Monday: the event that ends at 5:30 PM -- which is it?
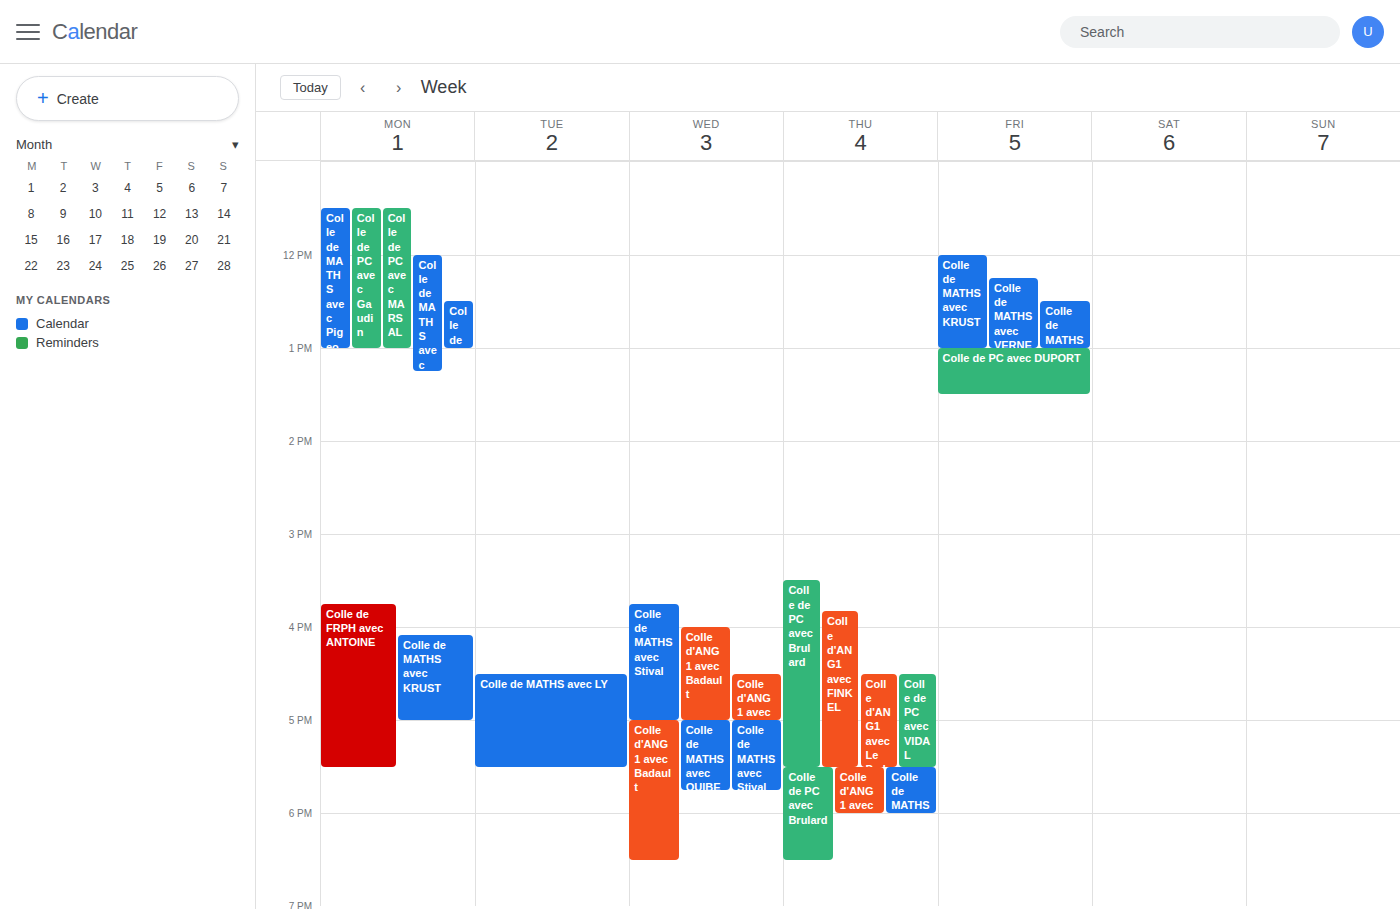
"Colle de FRPH avec ANTOINE"